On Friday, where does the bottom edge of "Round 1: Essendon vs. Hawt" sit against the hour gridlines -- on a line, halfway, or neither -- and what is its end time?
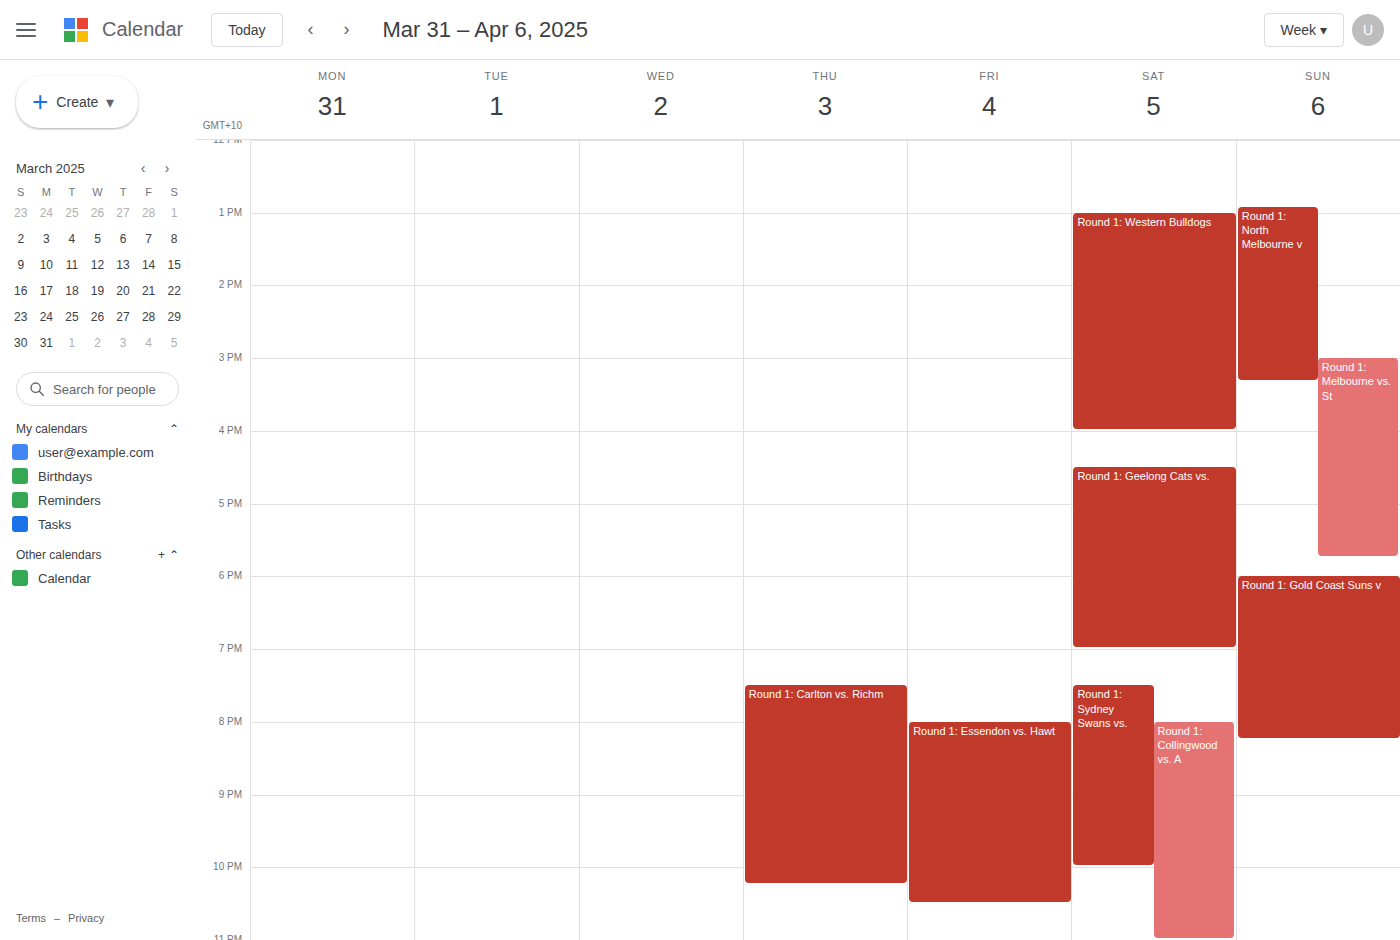
10:30 PM -- halfway between the 10 PM and 11 PM lines.